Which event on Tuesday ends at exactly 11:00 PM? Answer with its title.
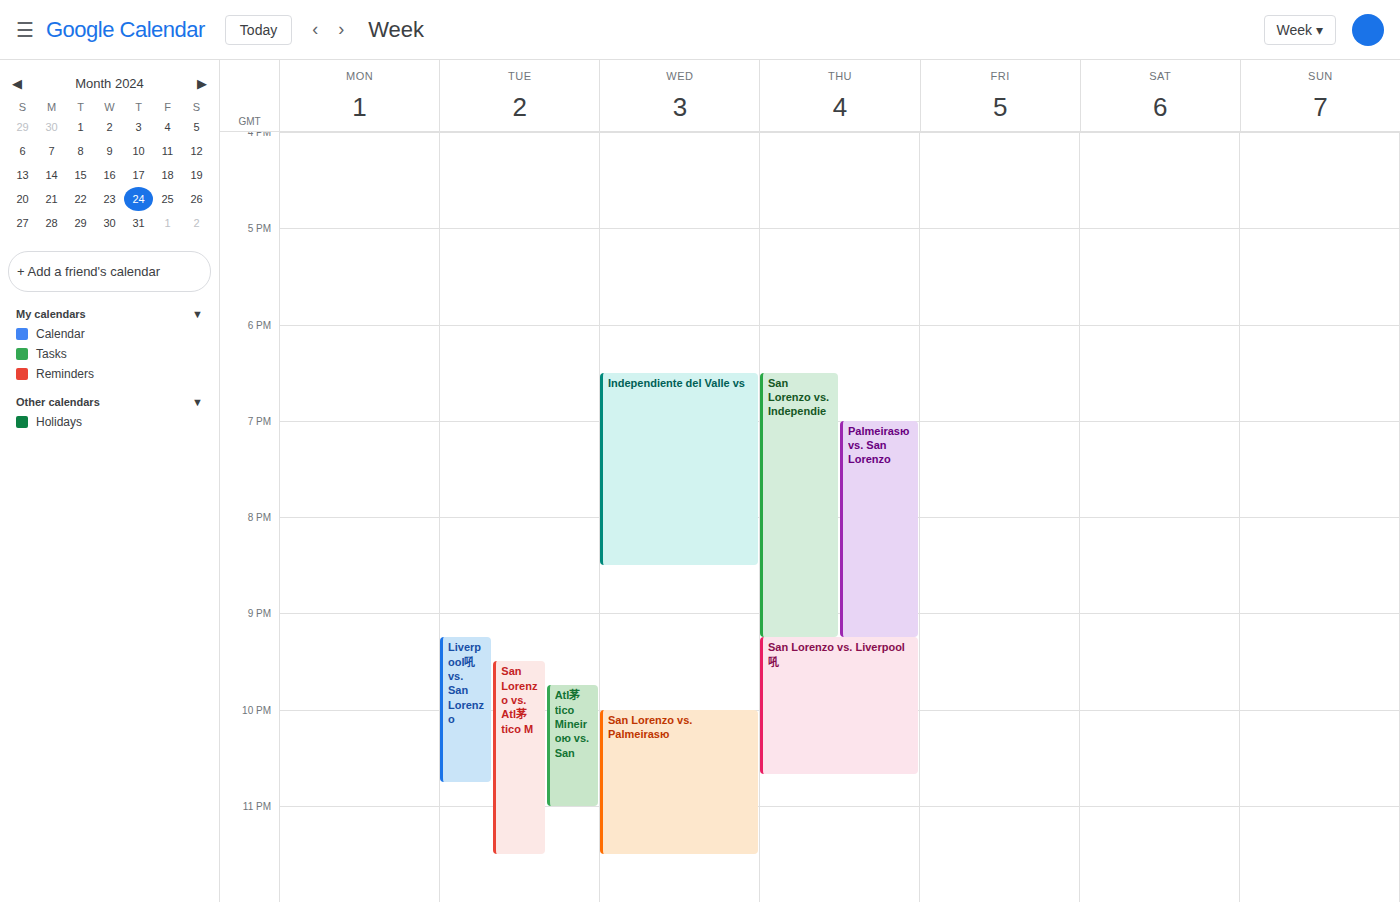
"Atl茅tico Mineiroю vs. San"